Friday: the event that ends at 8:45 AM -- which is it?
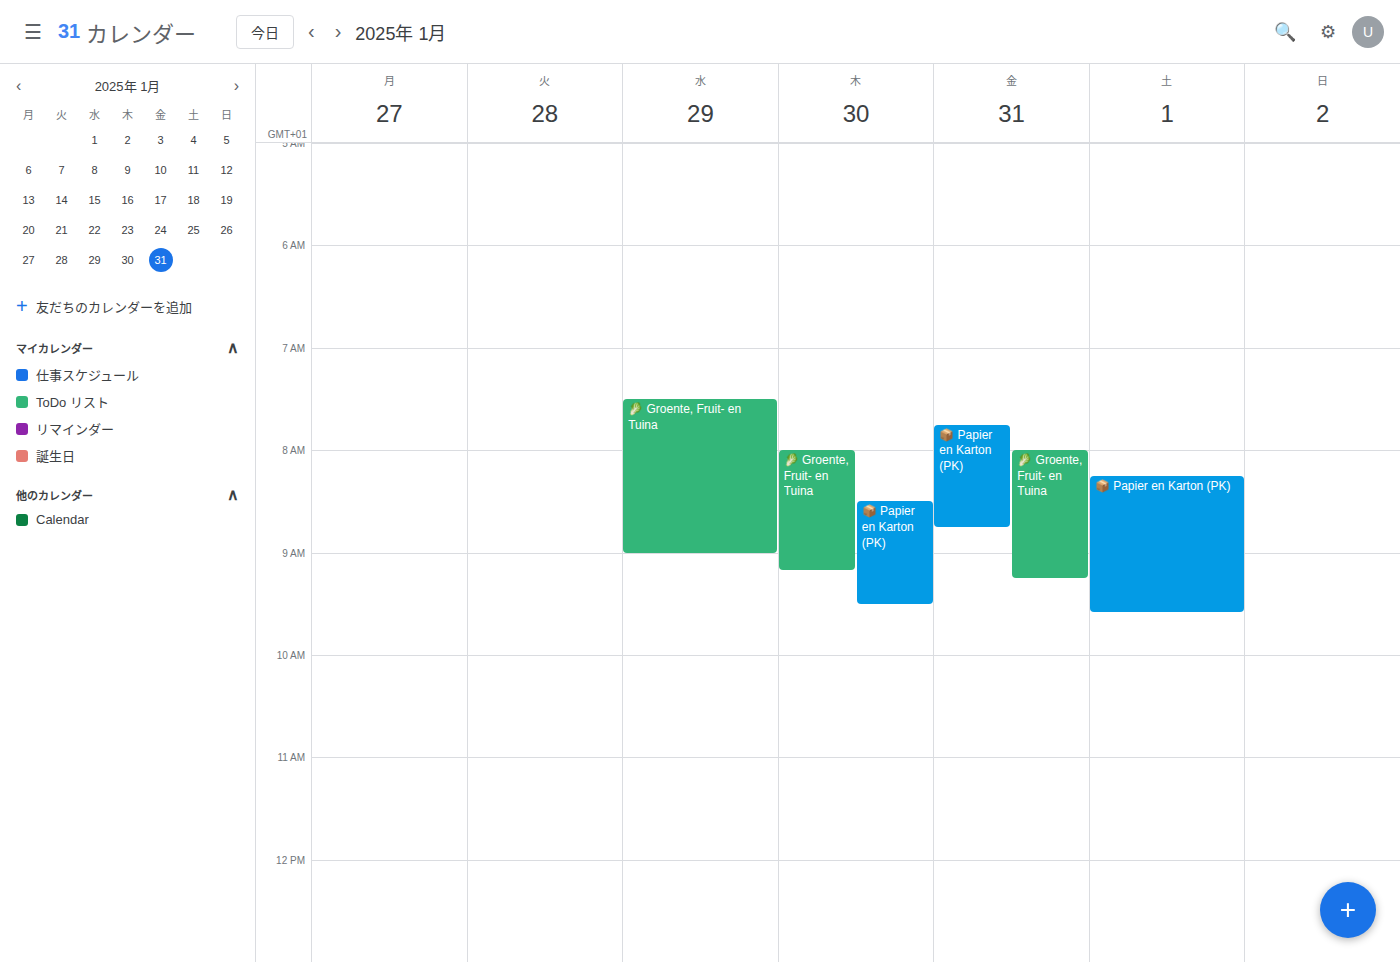
"📦 Papier en Karton (PK)"